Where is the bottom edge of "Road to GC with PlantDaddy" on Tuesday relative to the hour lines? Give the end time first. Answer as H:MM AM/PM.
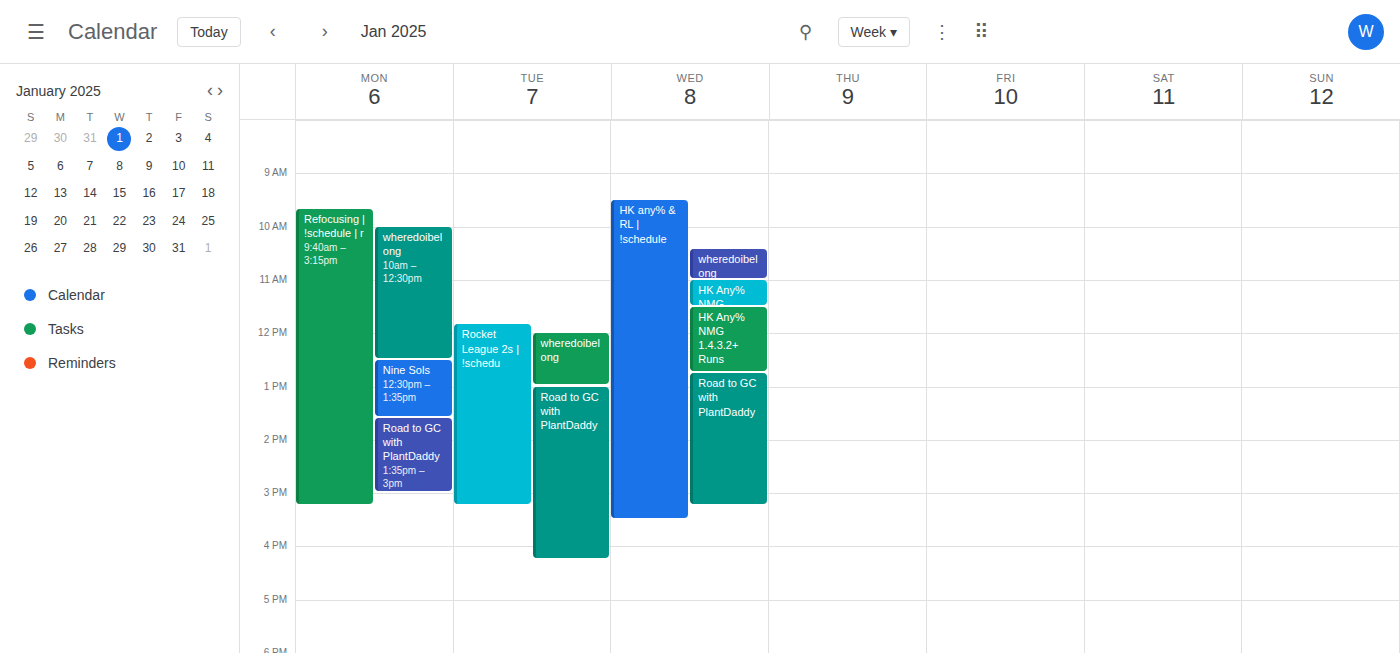
4:15 PM -- neither: a quarter of the way from the 4 PM line to the 5 PM line.